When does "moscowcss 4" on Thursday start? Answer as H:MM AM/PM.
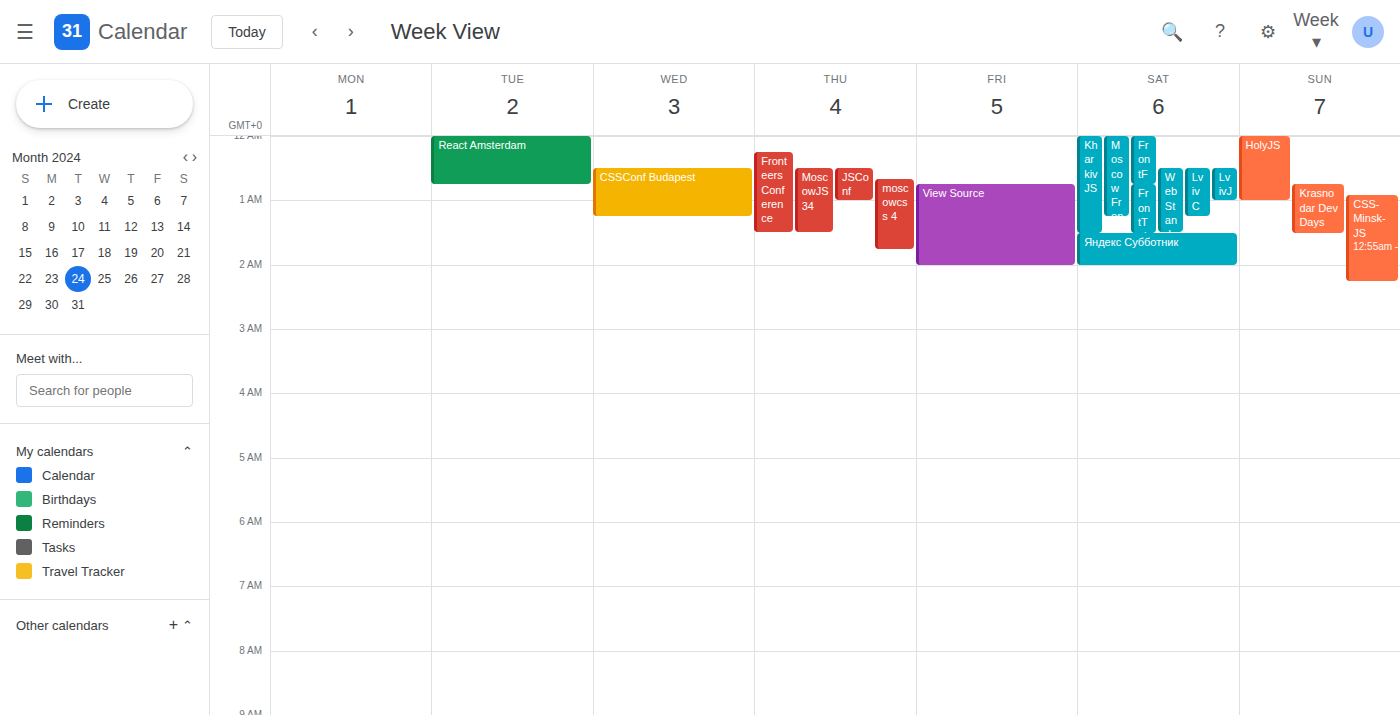
12:40 AM